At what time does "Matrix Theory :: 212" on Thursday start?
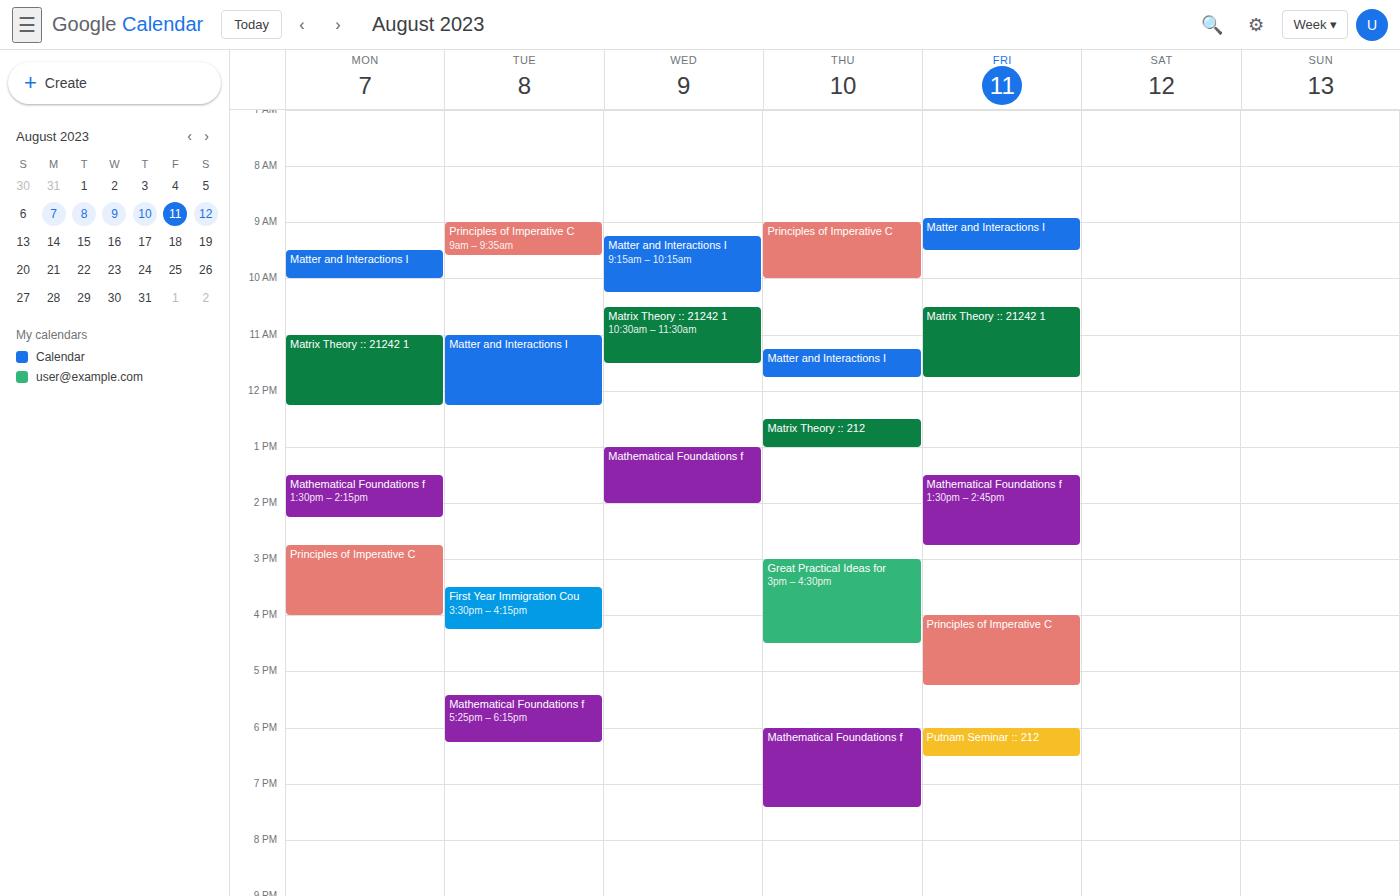
12:30 PM